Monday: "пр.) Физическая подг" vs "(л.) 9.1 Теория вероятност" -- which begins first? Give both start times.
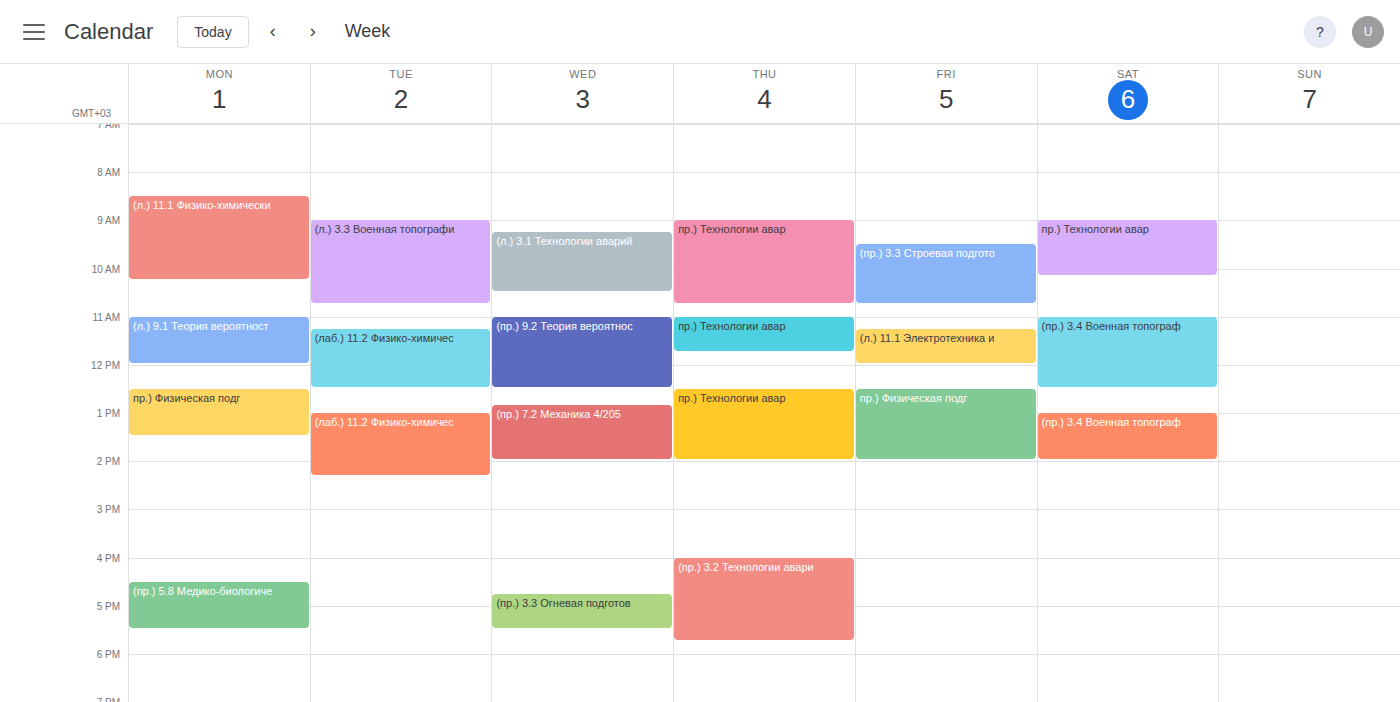
"(л.) 9.1 Теория вероятност" 11:00 AM; "пр.) Физическая подг" 12:30 PM.